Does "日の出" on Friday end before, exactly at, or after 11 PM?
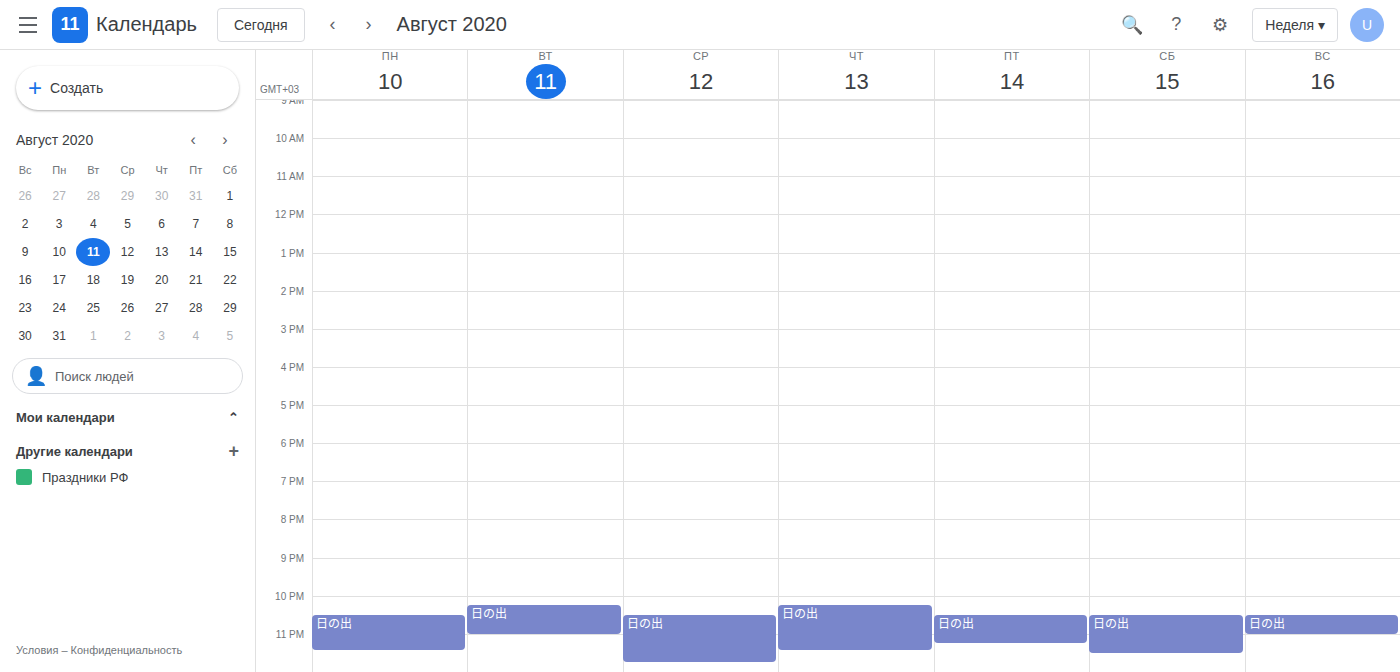
11:15 PM -- after 11 PM, 15 minutes below the 11 PM line.